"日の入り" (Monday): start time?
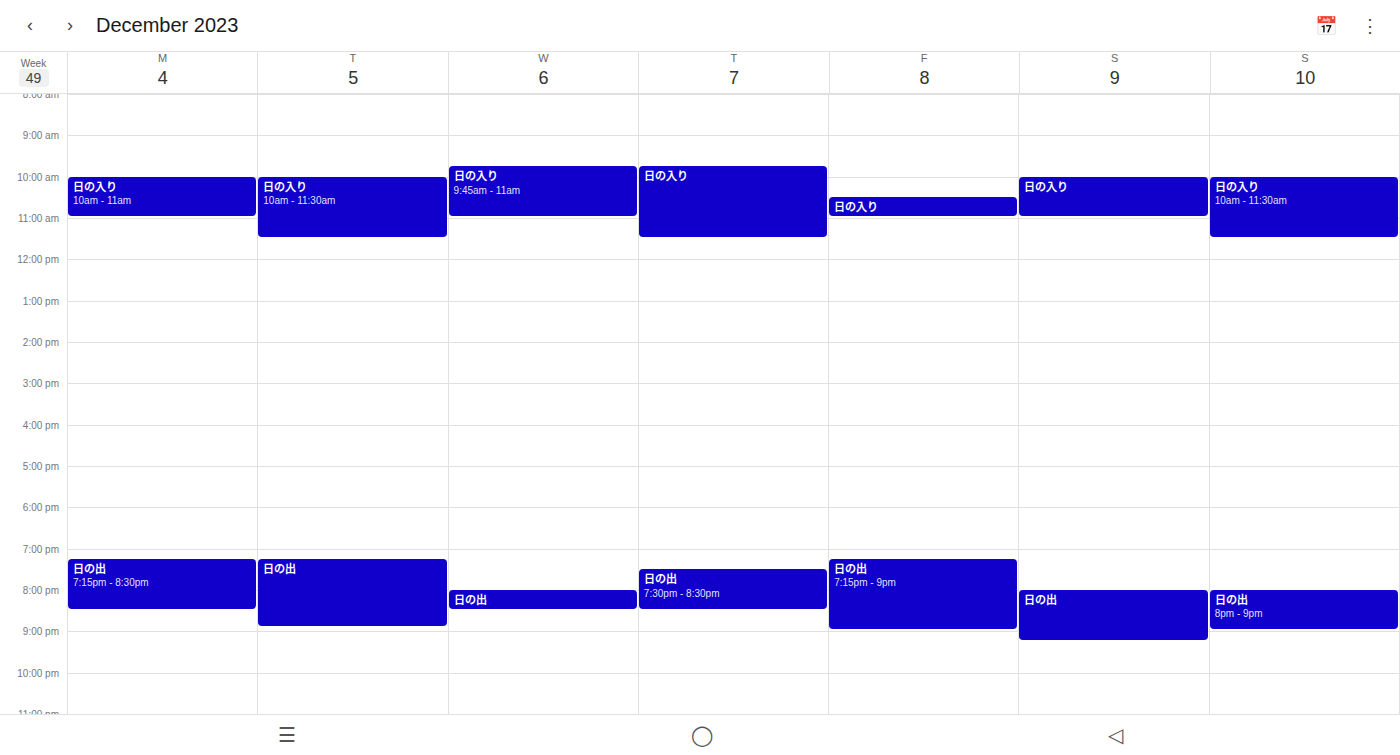
10:00 AM